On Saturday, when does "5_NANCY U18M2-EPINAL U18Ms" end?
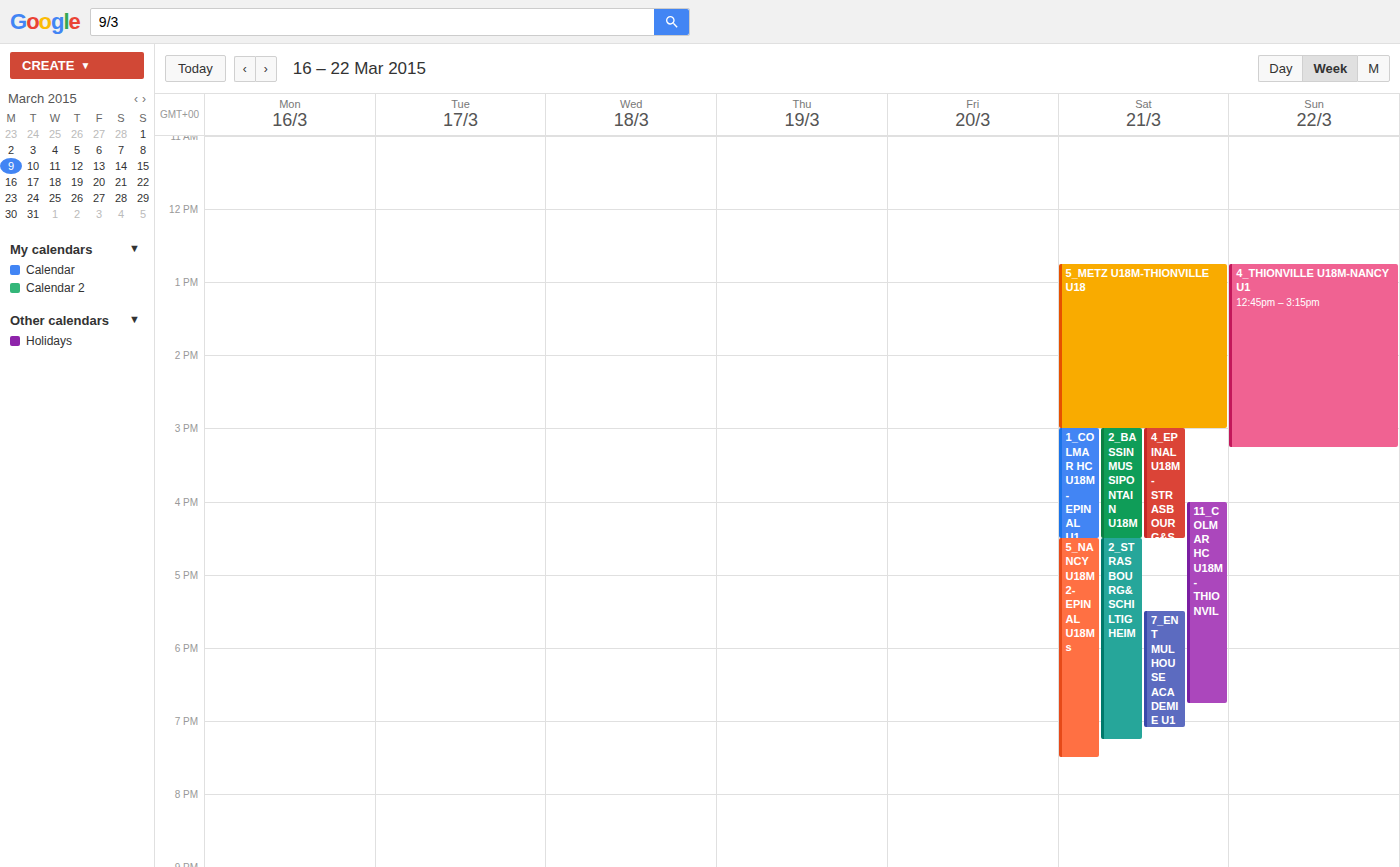
7:30 PM